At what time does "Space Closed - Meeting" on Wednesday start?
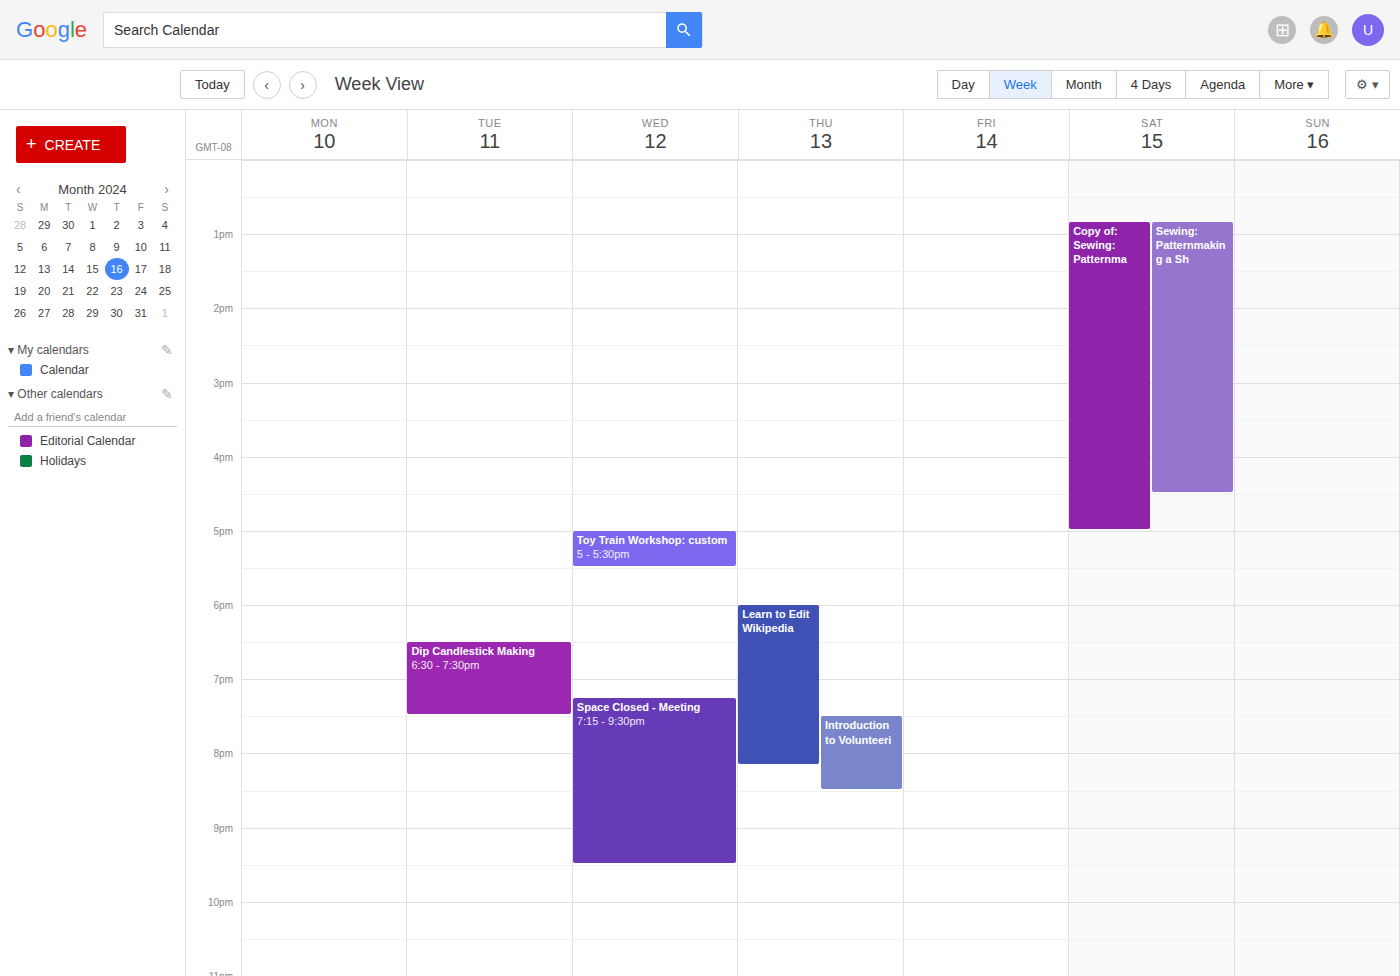
7:15 PM